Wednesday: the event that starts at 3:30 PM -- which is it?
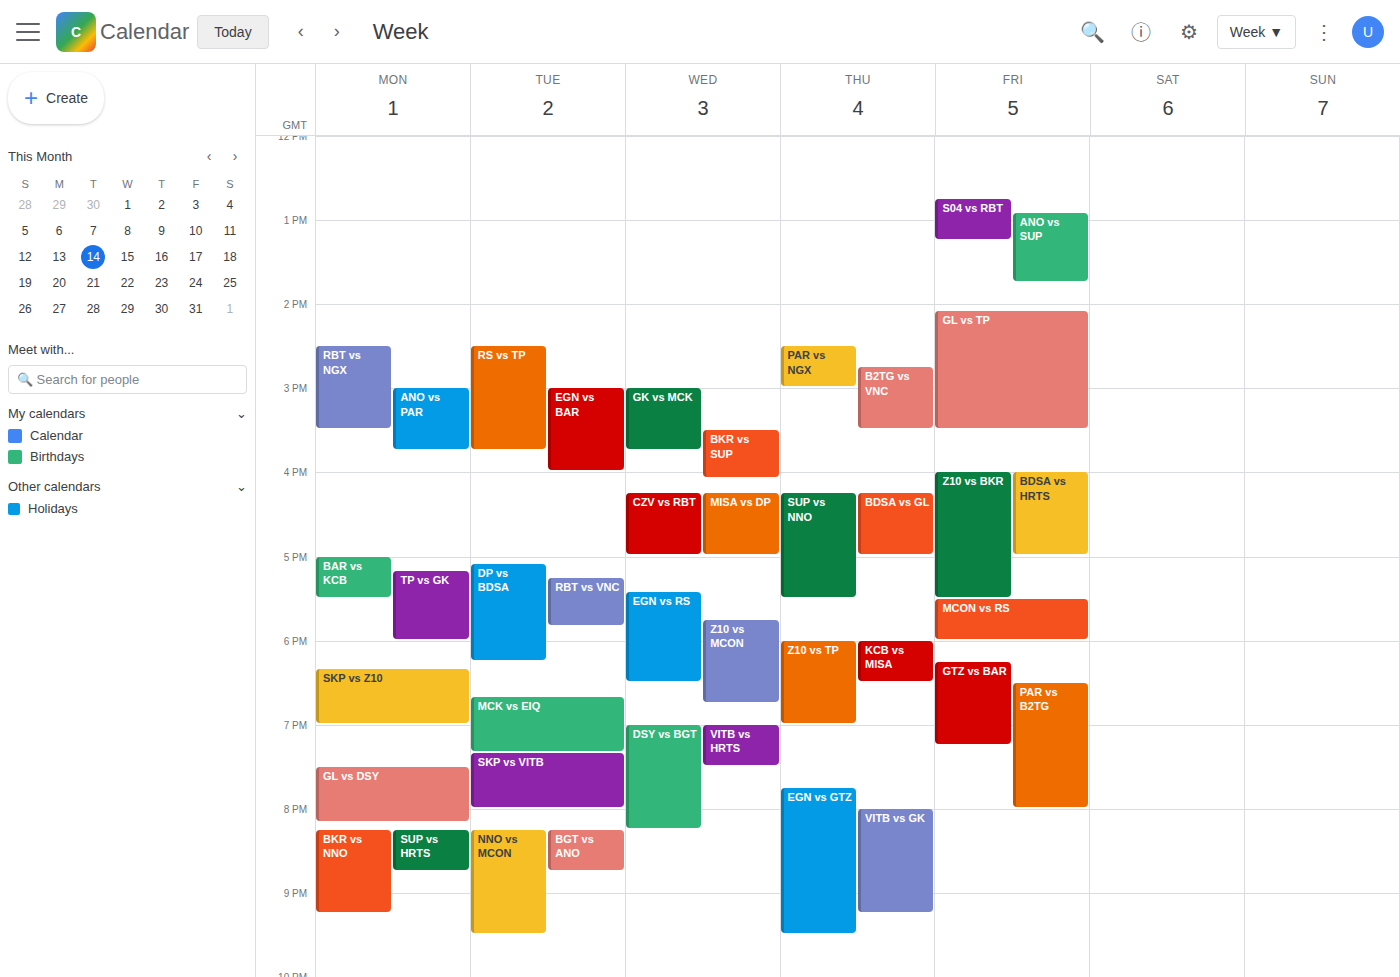
"BKR vs SUP"